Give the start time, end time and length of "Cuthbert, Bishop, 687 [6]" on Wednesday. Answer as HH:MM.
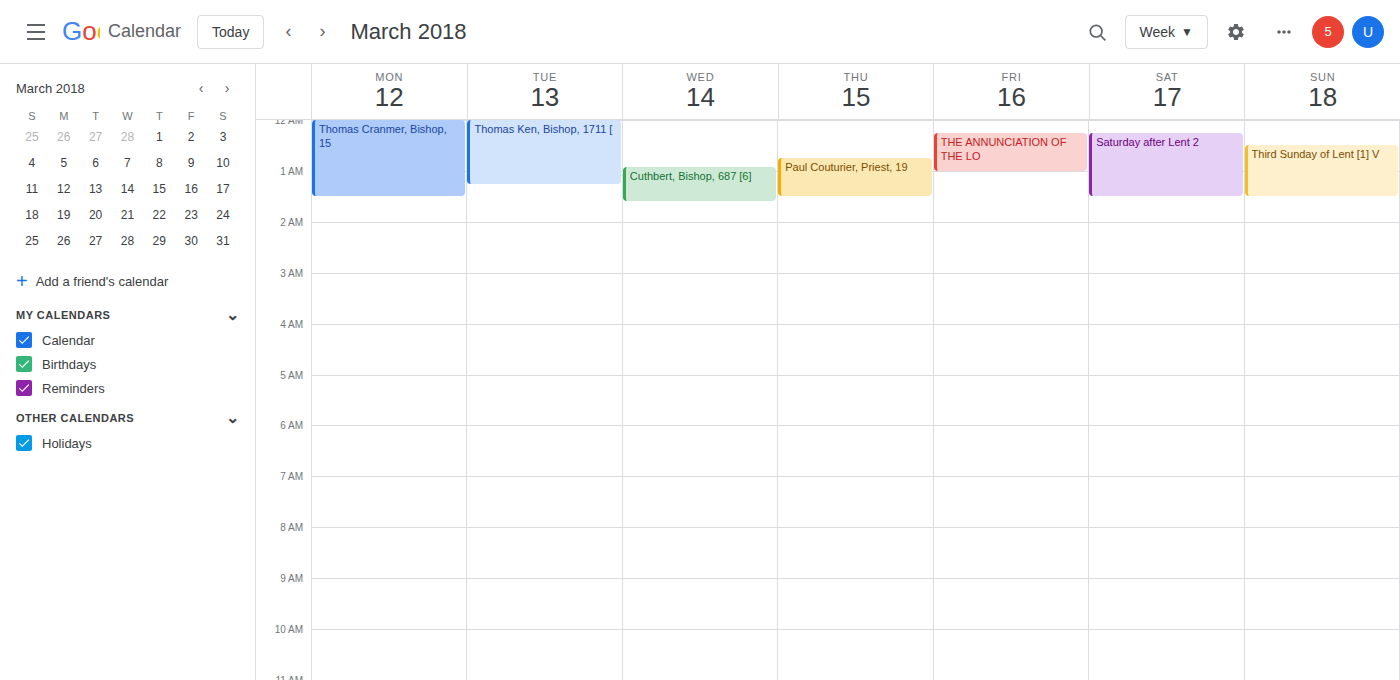
00:55 to 01:35, 40 minutes